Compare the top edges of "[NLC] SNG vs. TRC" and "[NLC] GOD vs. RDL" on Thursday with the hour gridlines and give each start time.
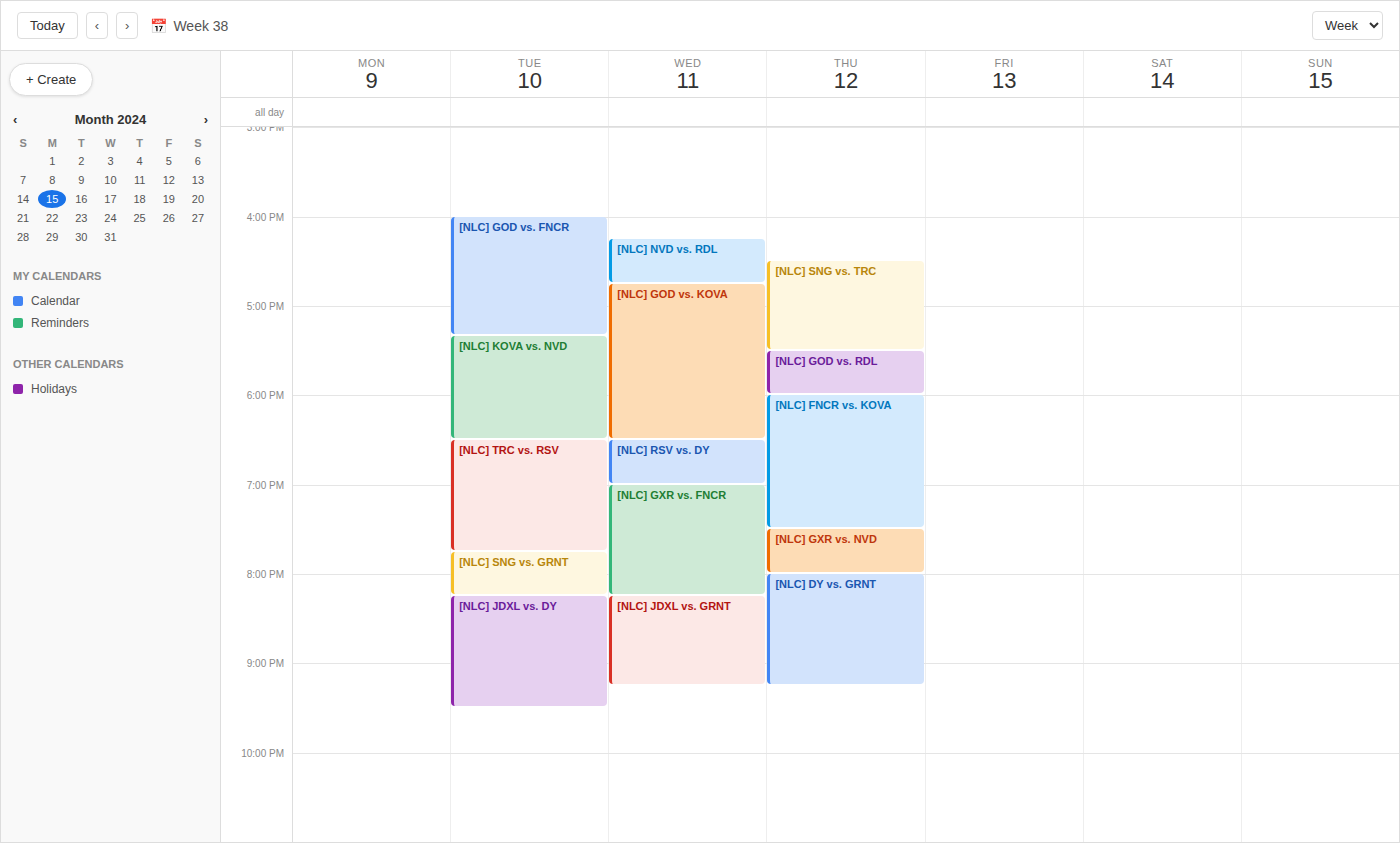
"[NLC] SNG vs. TRC": 4:30 PM, halfway between the 4 PM and 5 PM lines. "[NLC] GOD vs. RDL": 5:30 PM, halfway between the 5 PM and 6 PM lines.